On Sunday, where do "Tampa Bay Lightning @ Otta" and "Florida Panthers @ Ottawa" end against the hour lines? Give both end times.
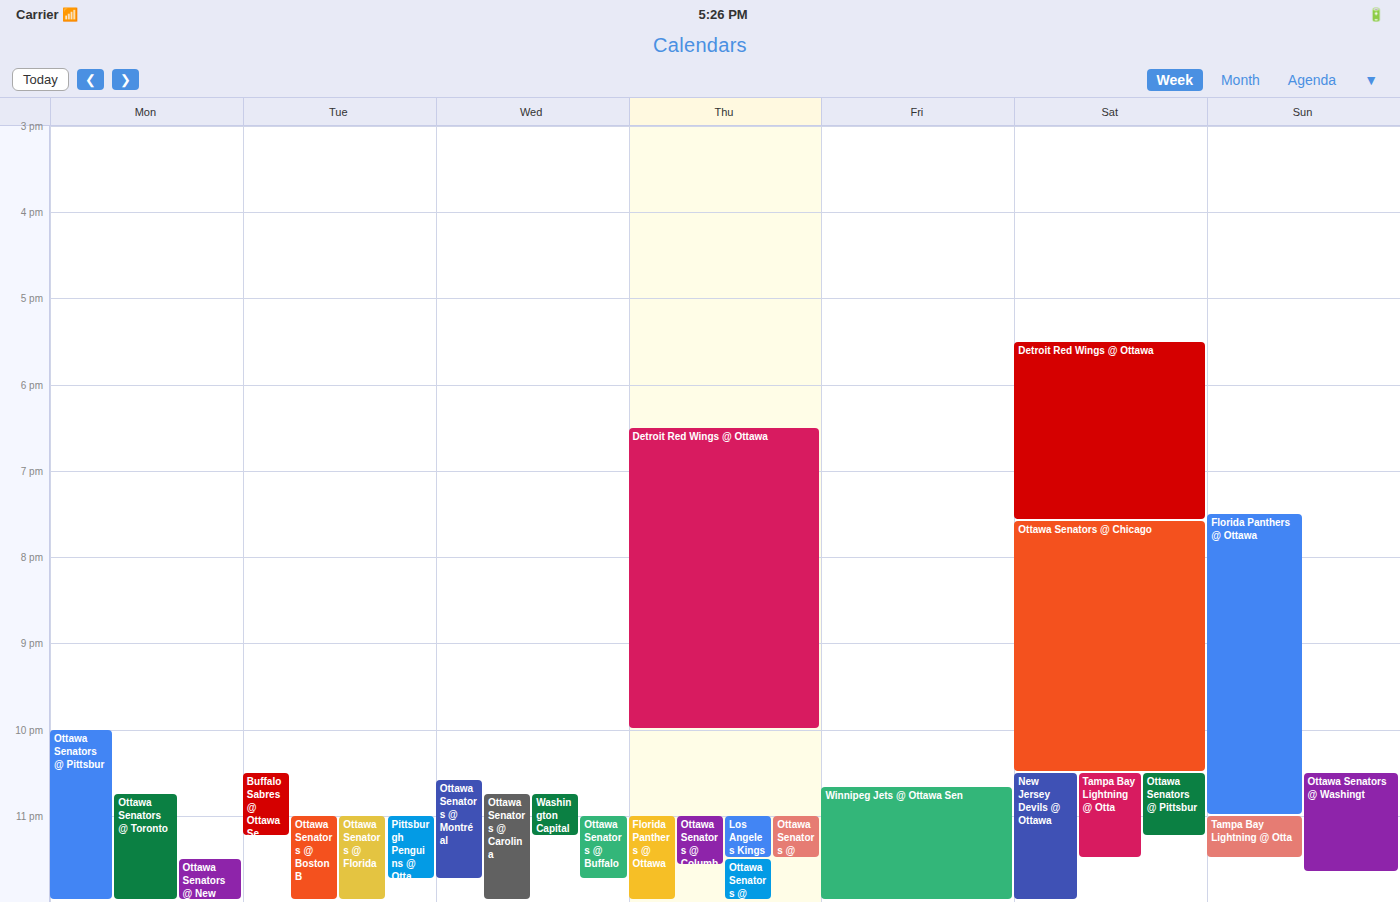
"Tampa Bay Lightning @ Otta": 23:30, halfway between the 23:00 and 24:00 lines. "Florida Panthers @ Ottawa": 23:00, exactly on the 23:00 line.